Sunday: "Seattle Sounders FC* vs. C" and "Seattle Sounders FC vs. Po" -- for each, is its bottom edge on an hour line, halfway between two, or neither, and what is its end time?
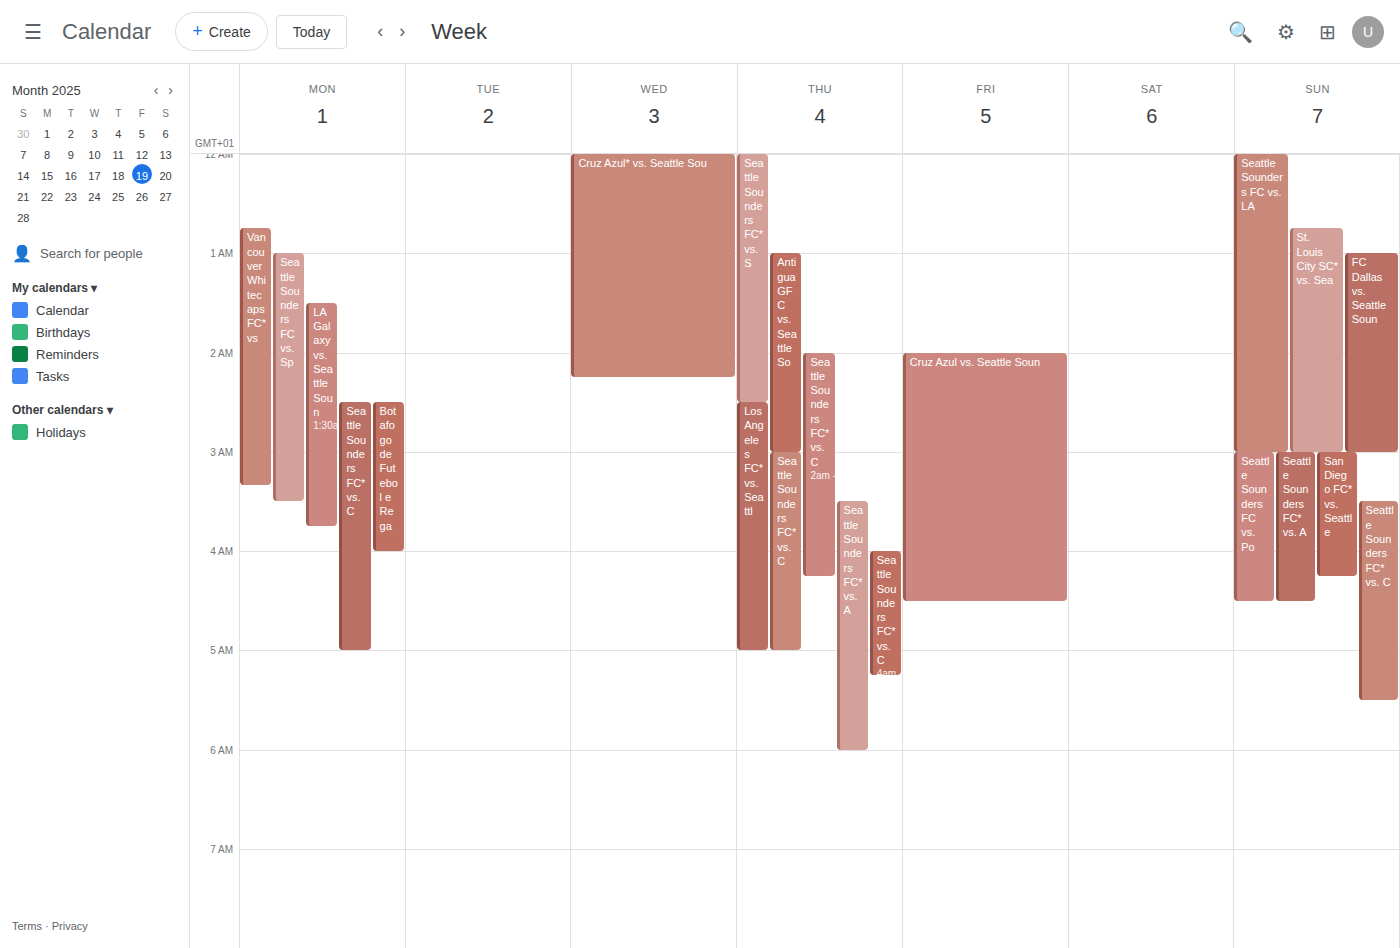
"Seattle Sounders FC* vs. C": 5:30 AM, halfway between the 5 AM and 6 AM lines. "Seattle Sounders FC vs. Po": 4:30 AM, halfway between the 4 AM and 5 AM lines.